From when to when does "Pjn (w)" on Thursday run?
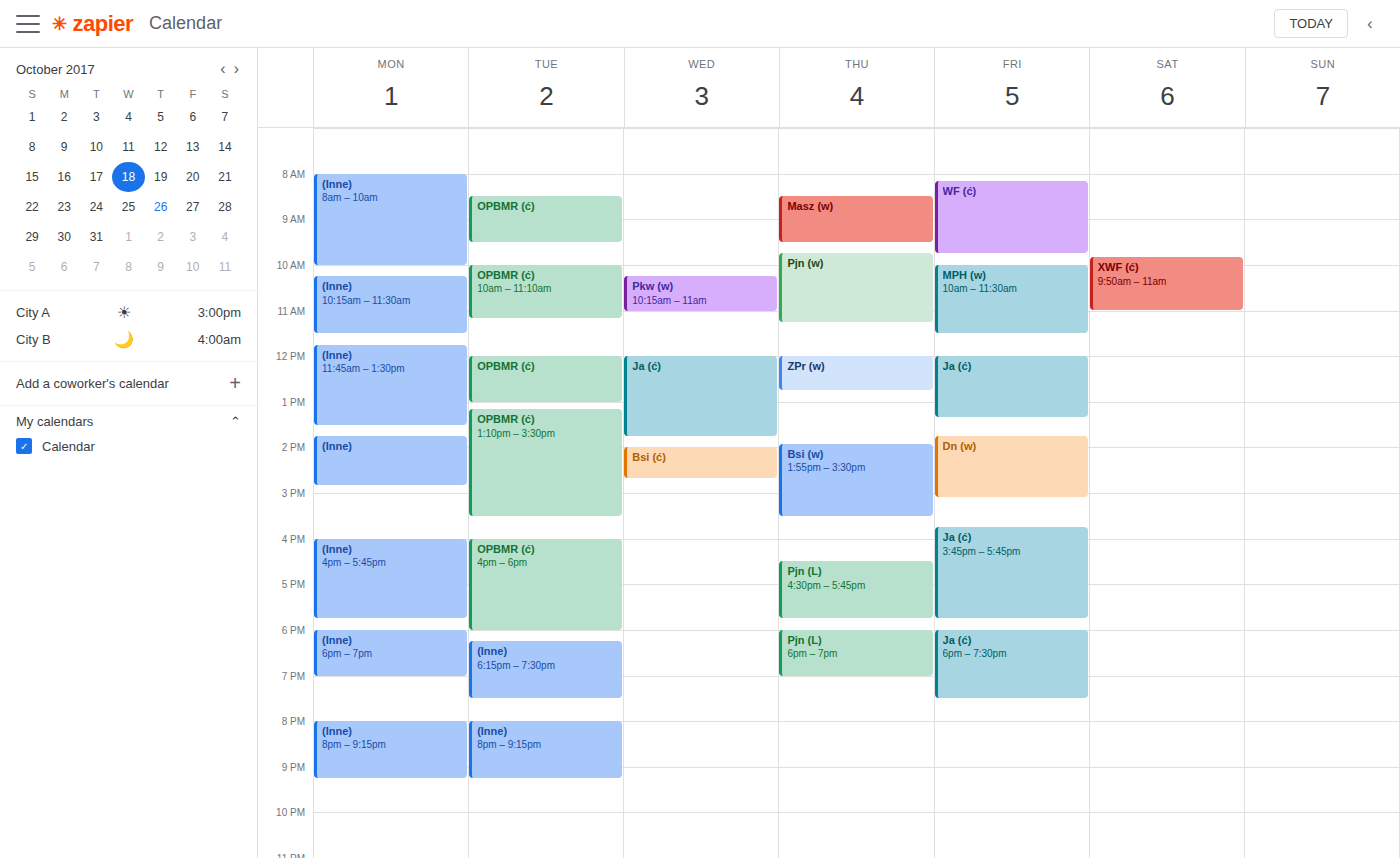
09:45 to 11:15